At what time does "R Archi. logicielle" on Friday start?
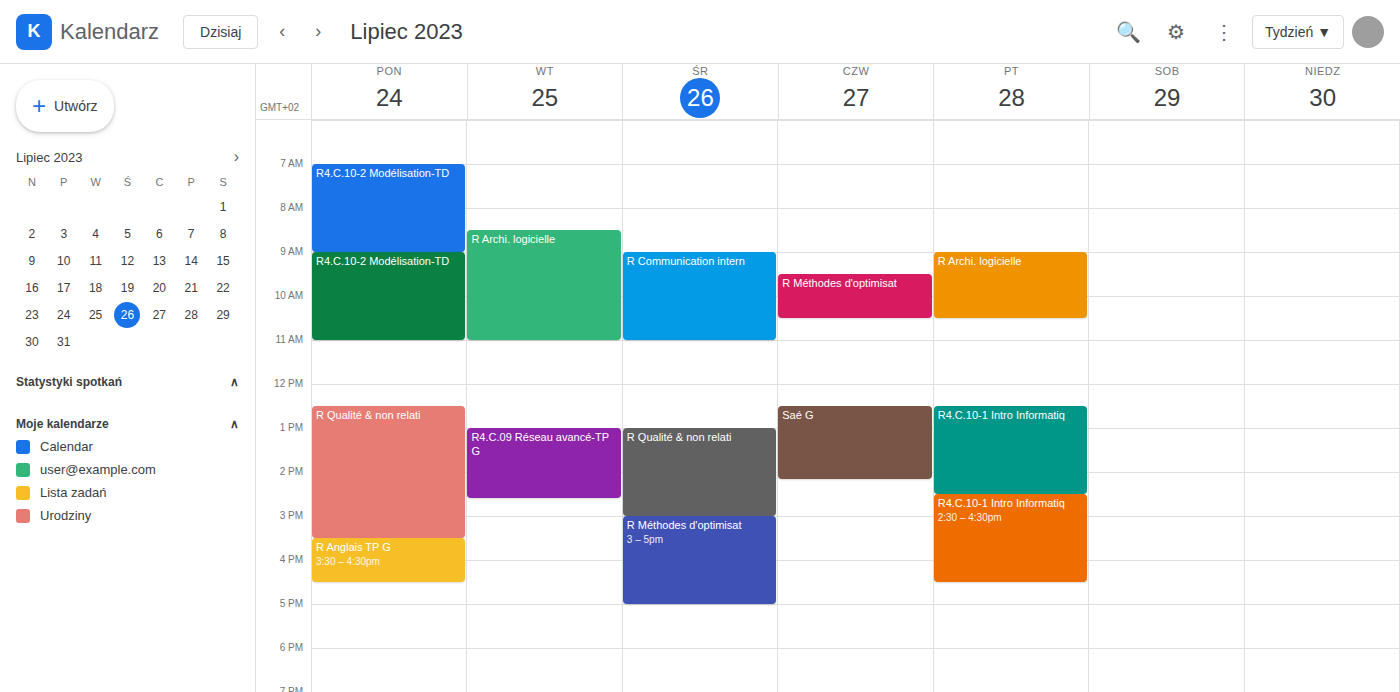
9:00 AM